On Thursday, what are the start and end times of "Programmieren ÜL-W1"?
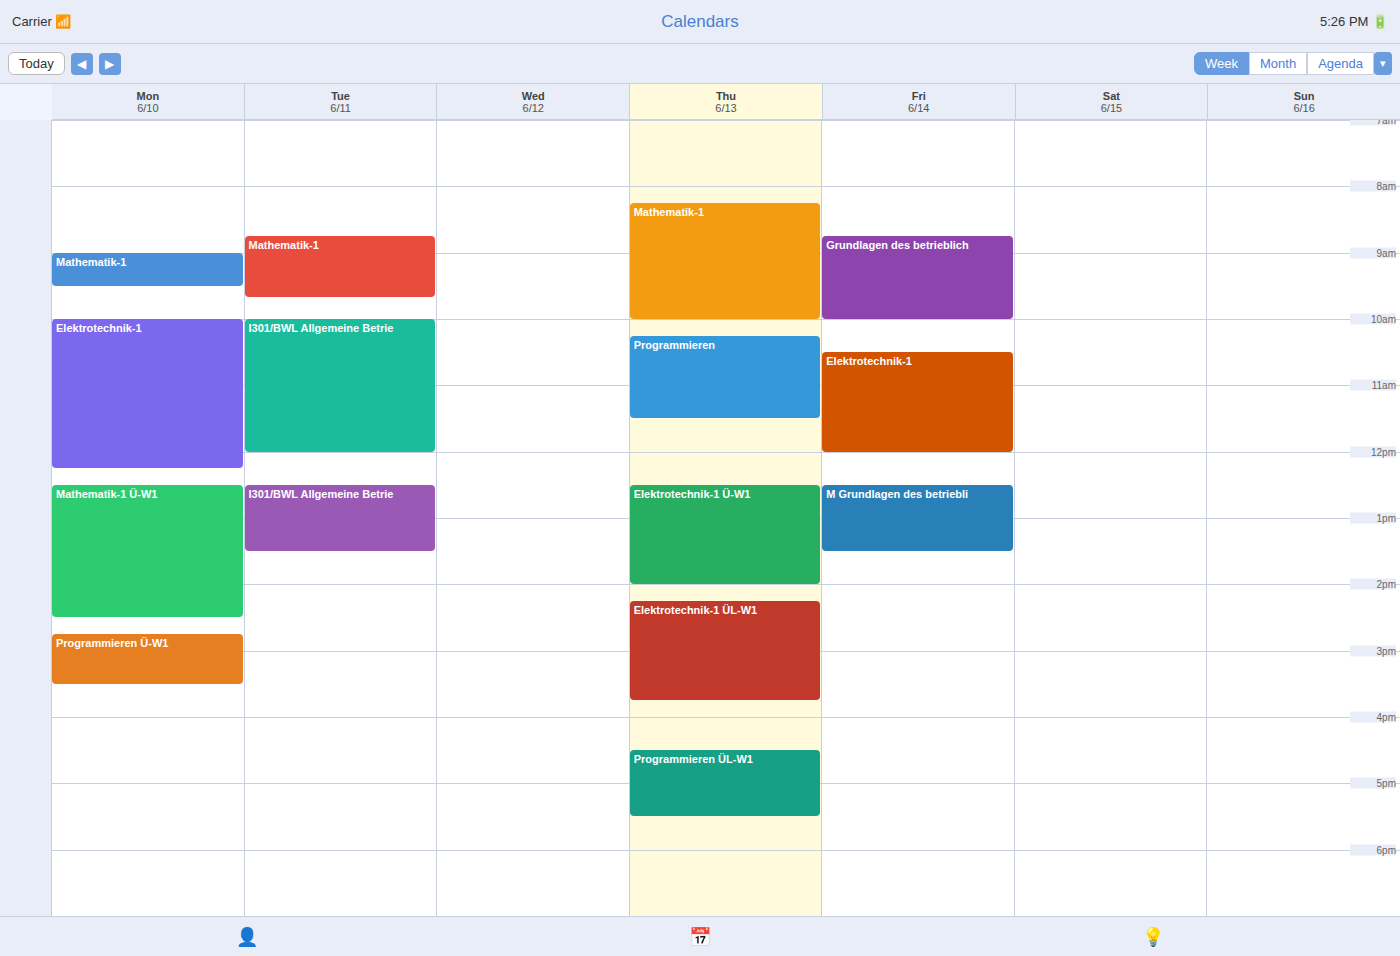
4:30 PM to 5:30 PM